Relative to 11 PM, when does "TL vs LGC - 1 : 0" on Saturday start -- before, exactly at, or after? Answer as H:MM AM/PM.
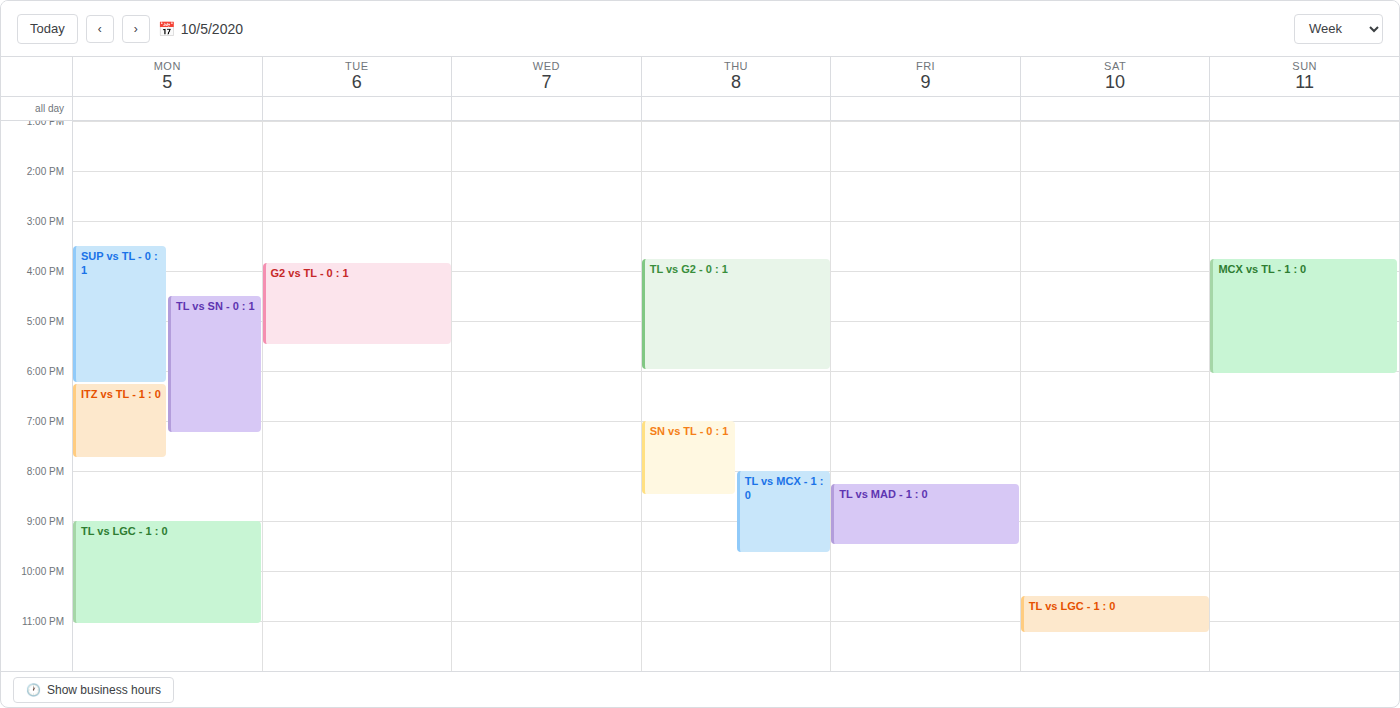
10:30 PM -- before 11 PM, 30 minutes above the 11 PM line.